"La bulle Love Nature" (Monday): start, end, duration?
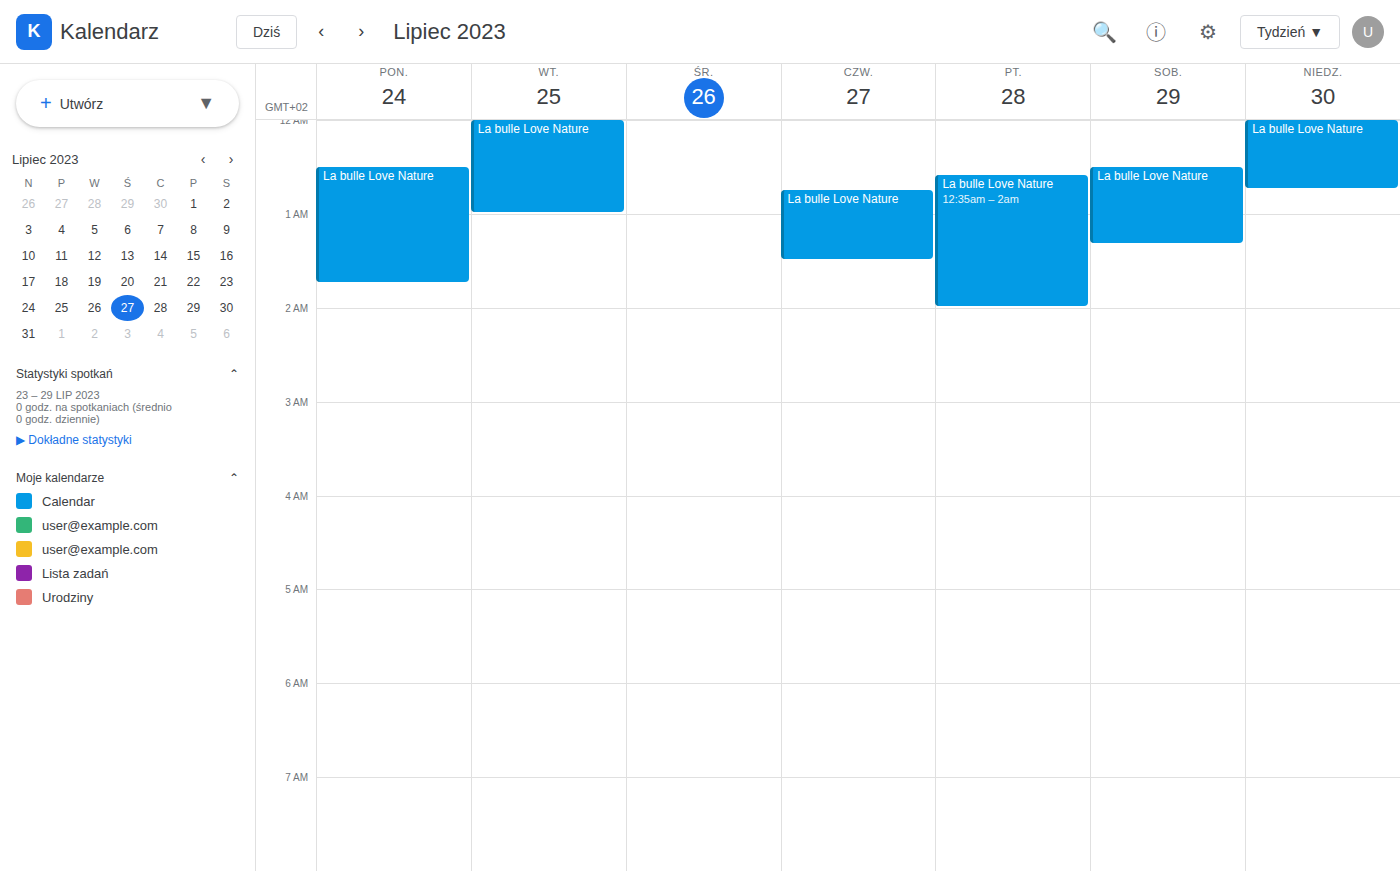
00:30 to 01:45, 1 hour 15 minutes